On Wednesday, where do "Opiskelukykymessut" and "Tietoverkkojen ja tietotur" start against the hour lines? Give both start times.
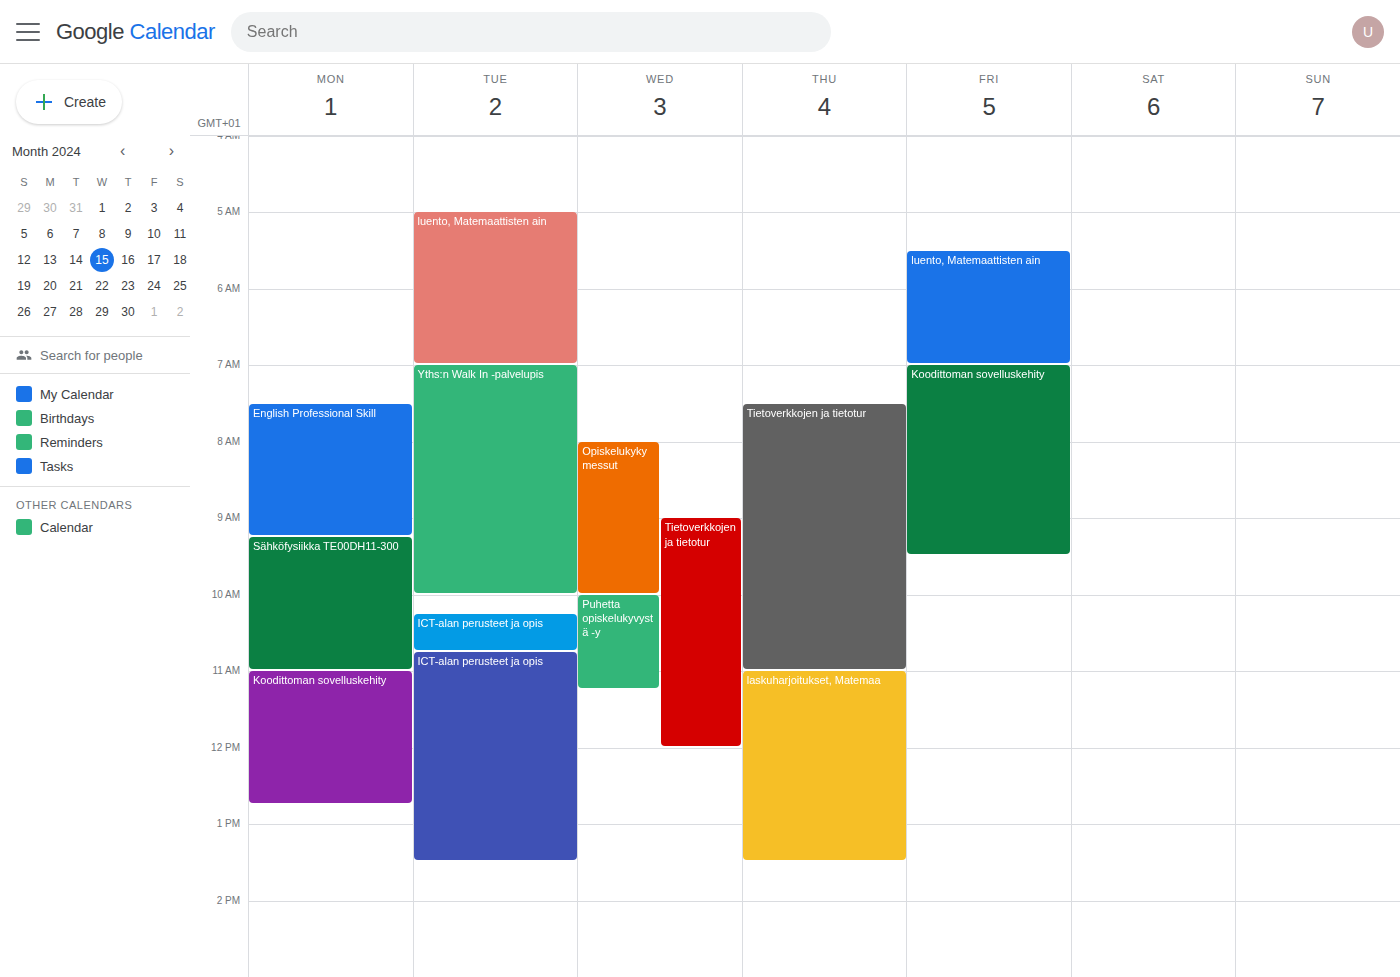
"Opiskelukykymessut": 8:00 AM, exactly on the 8 AM line. "Tietoverkkojen ja tietotur": 9:00 AM, exactly on the 9 AM line.